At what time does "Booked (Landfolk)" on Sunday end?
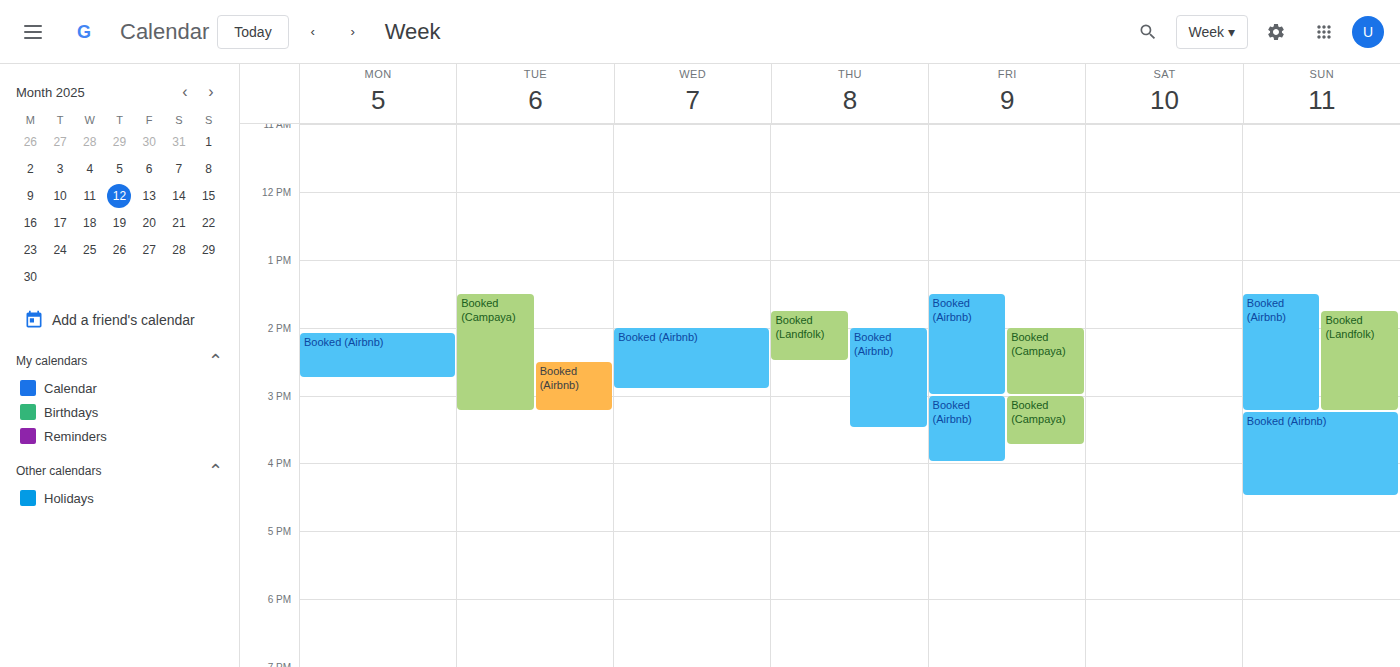
3:15 PM